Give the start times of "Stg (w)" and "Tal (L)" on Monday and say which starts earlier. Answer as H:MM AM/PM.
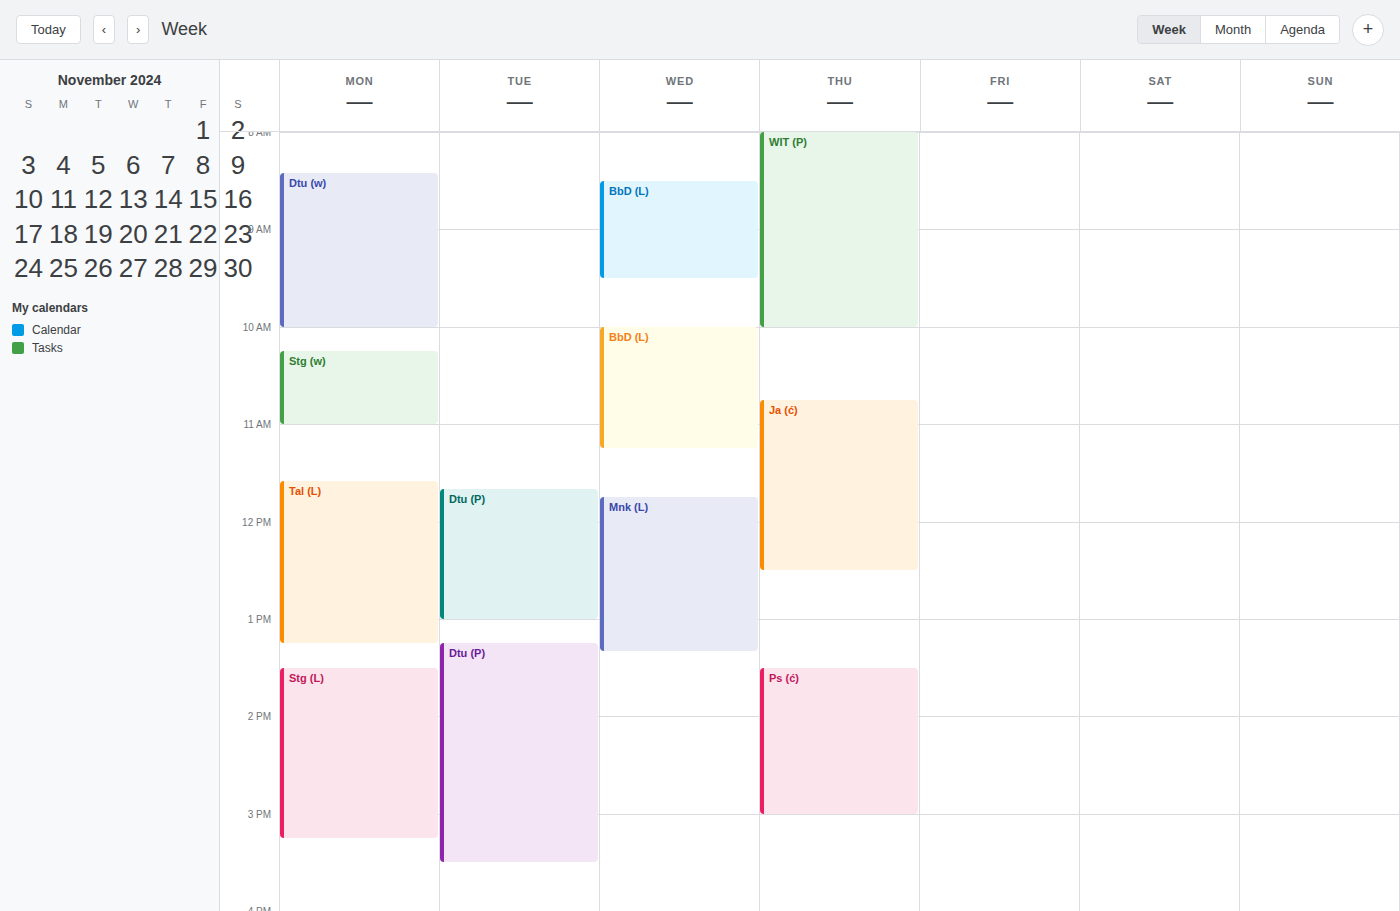
"Stg (w)" 10:15 AM; "Tal (L)" 11:35 AM.